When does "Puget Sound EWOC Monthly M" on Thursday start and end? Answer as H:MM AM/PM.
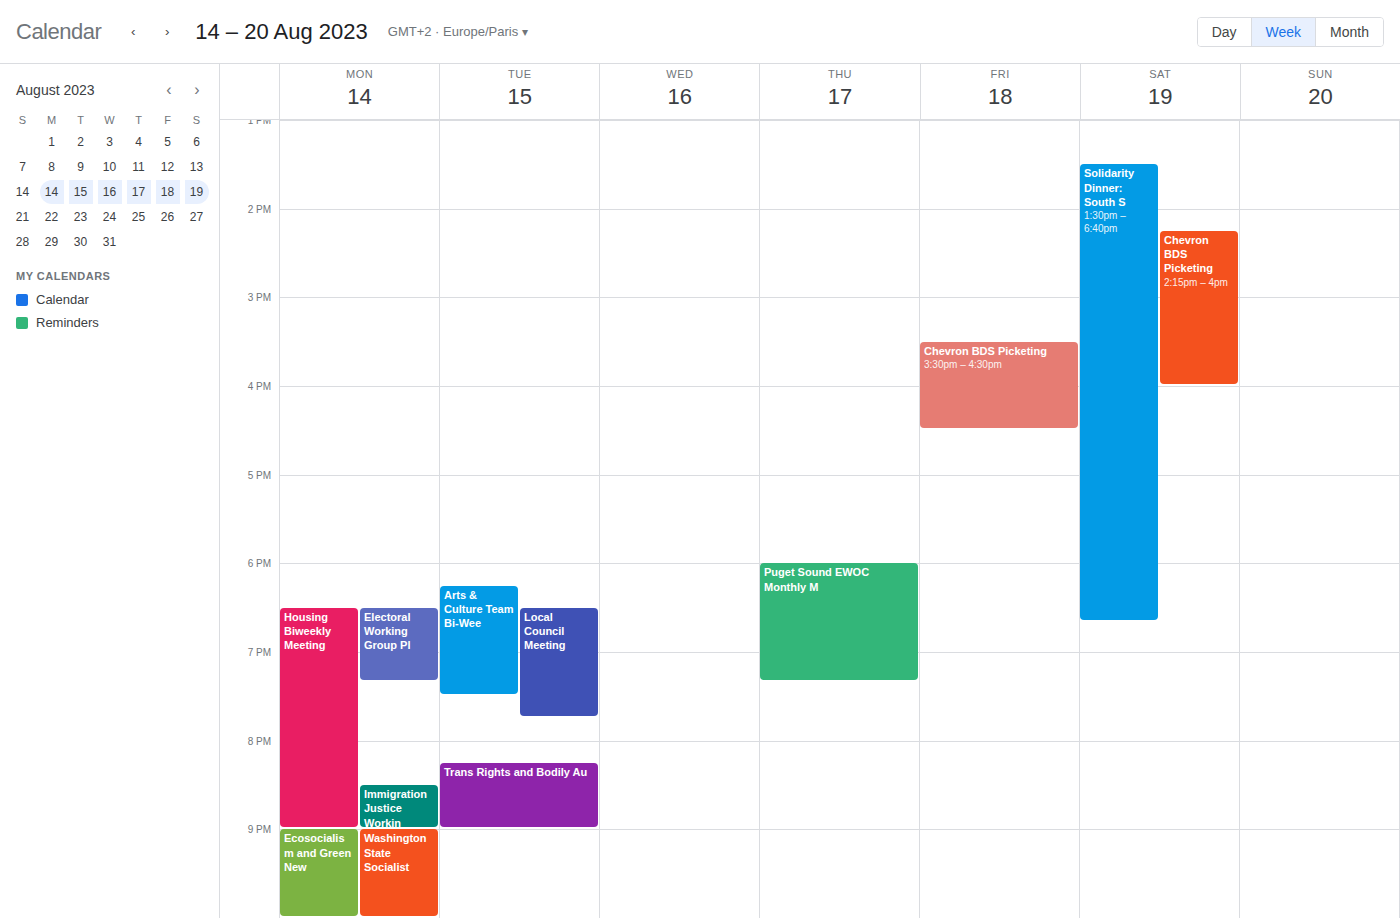
6:00 PM to 7:20 PM